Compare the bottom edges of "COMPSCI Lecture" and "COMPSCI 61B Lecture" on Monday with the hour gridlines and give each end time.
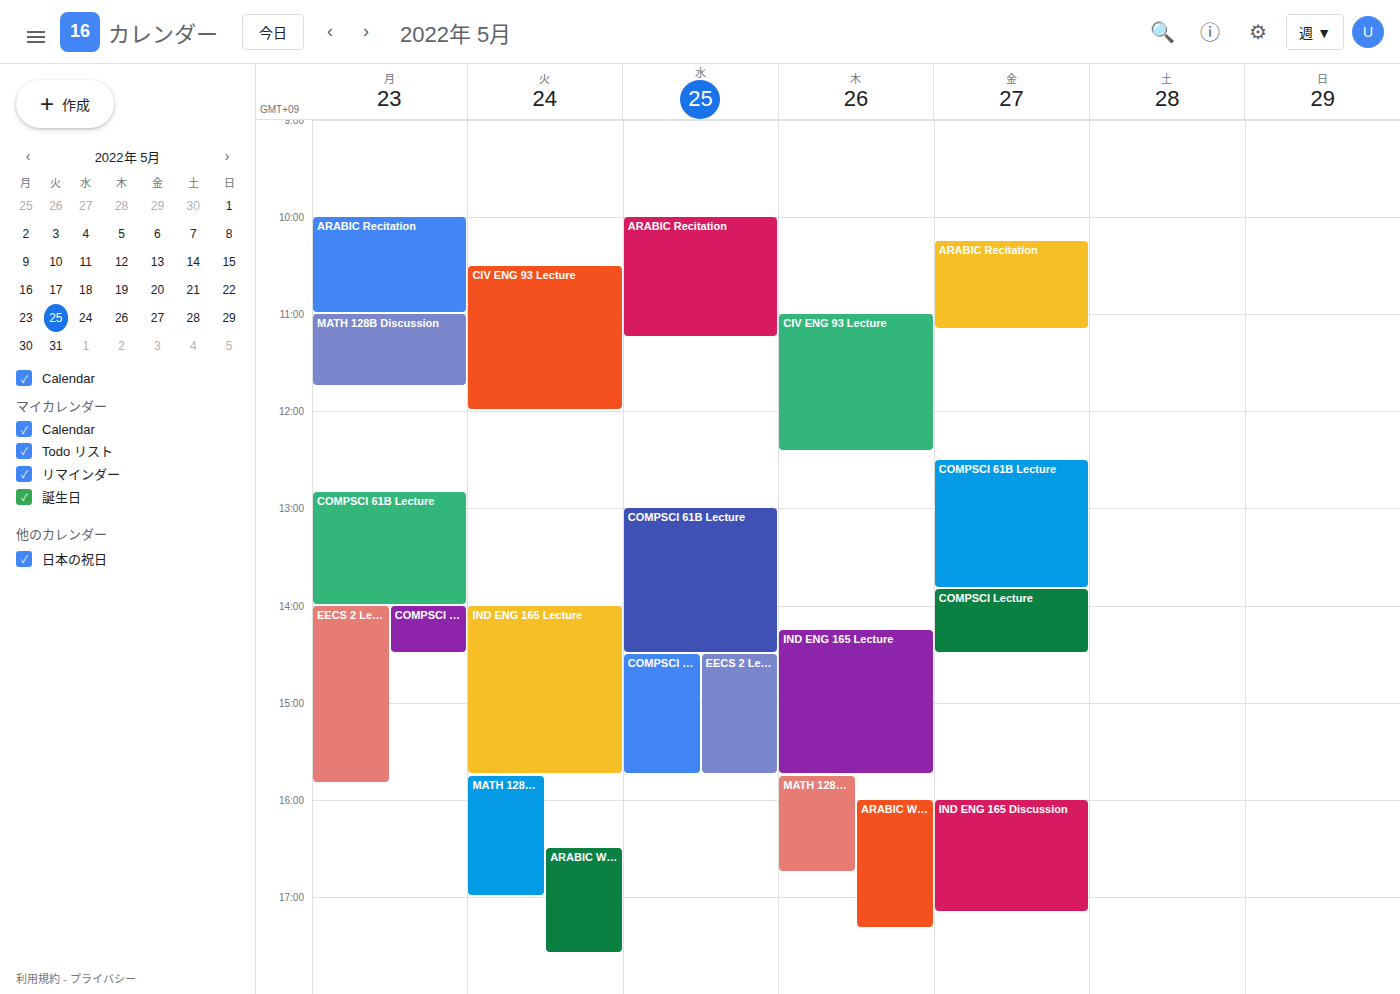
"COMPSCI Lecture": 2:30 PM, halfway between the 2 PM and 3 PM lines. "COMPSCI 61B Lecture": 2:00 PM, exactly on the 2 PM line.